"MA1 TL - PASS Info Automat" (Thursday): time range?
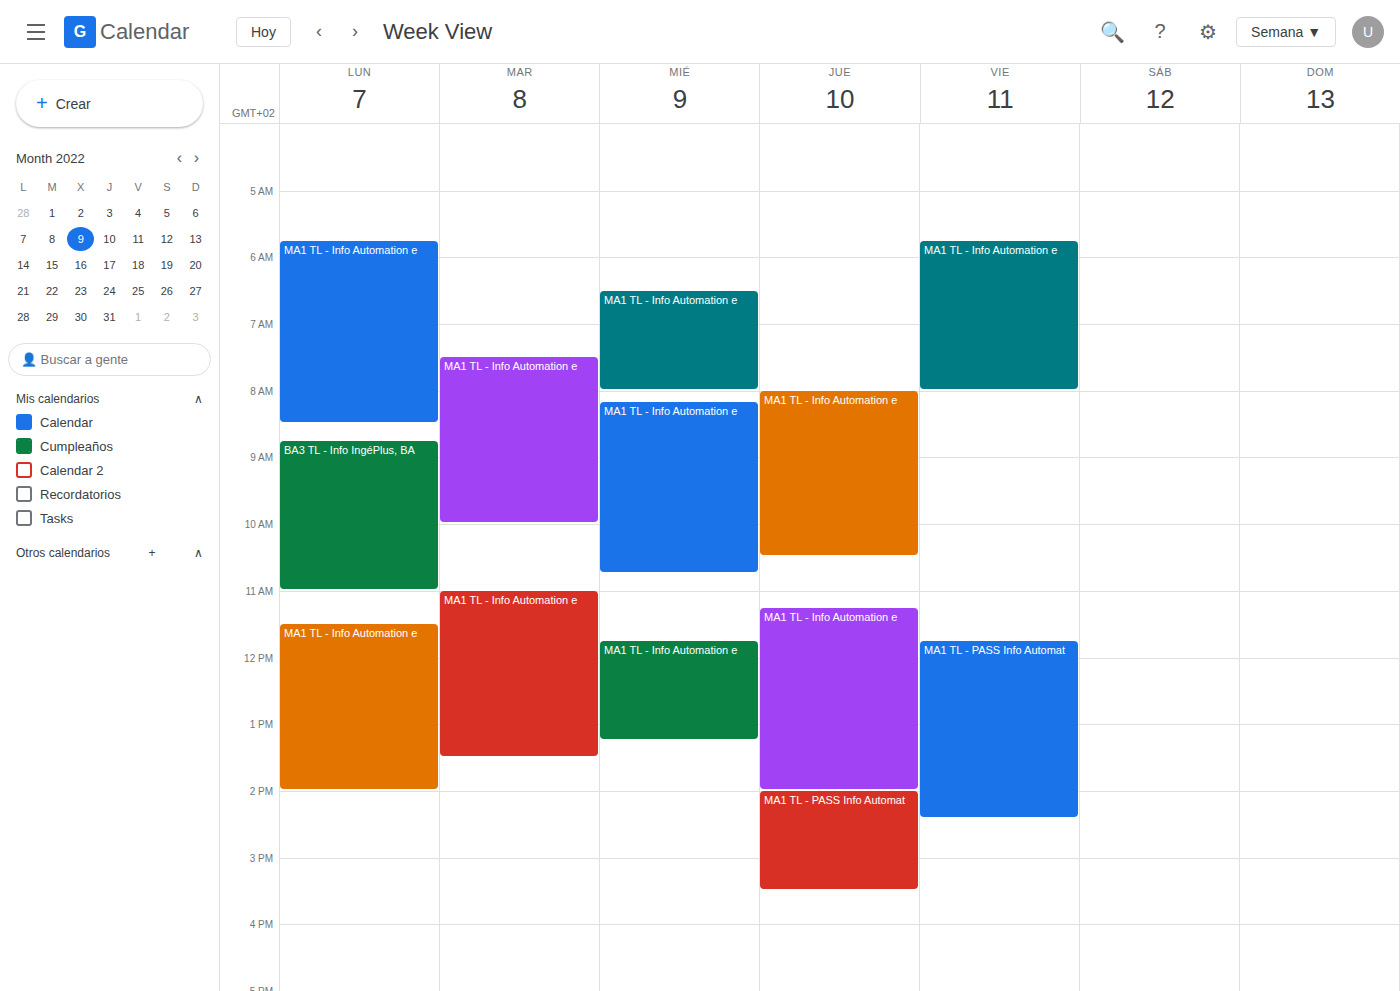
2:00 PM to 3:30 PM